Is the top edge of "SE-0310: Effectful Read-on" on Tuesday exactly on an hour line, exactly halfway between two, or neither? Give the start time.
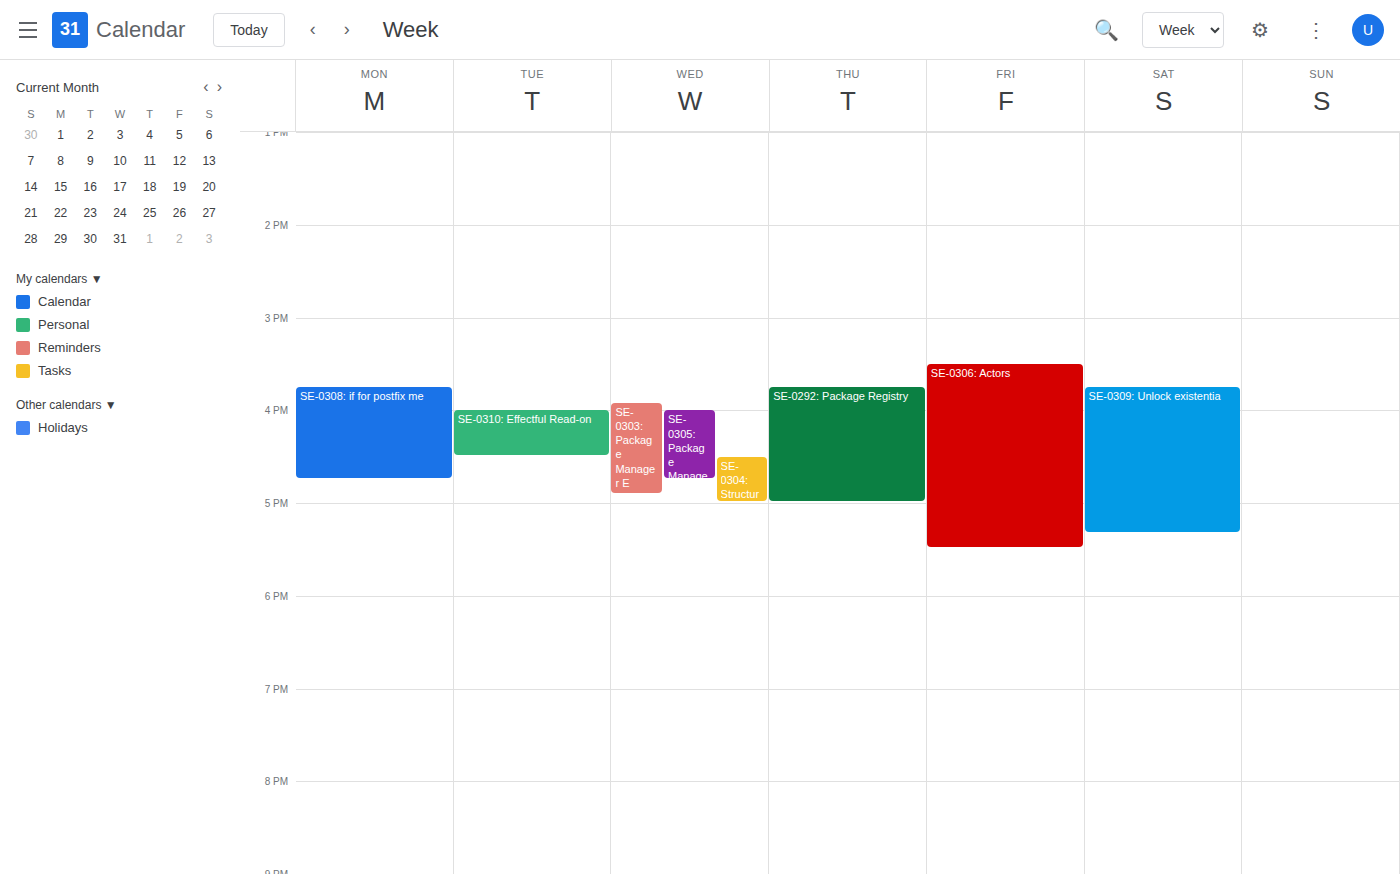
4:00 PM -- exactly on the 4 PM line.